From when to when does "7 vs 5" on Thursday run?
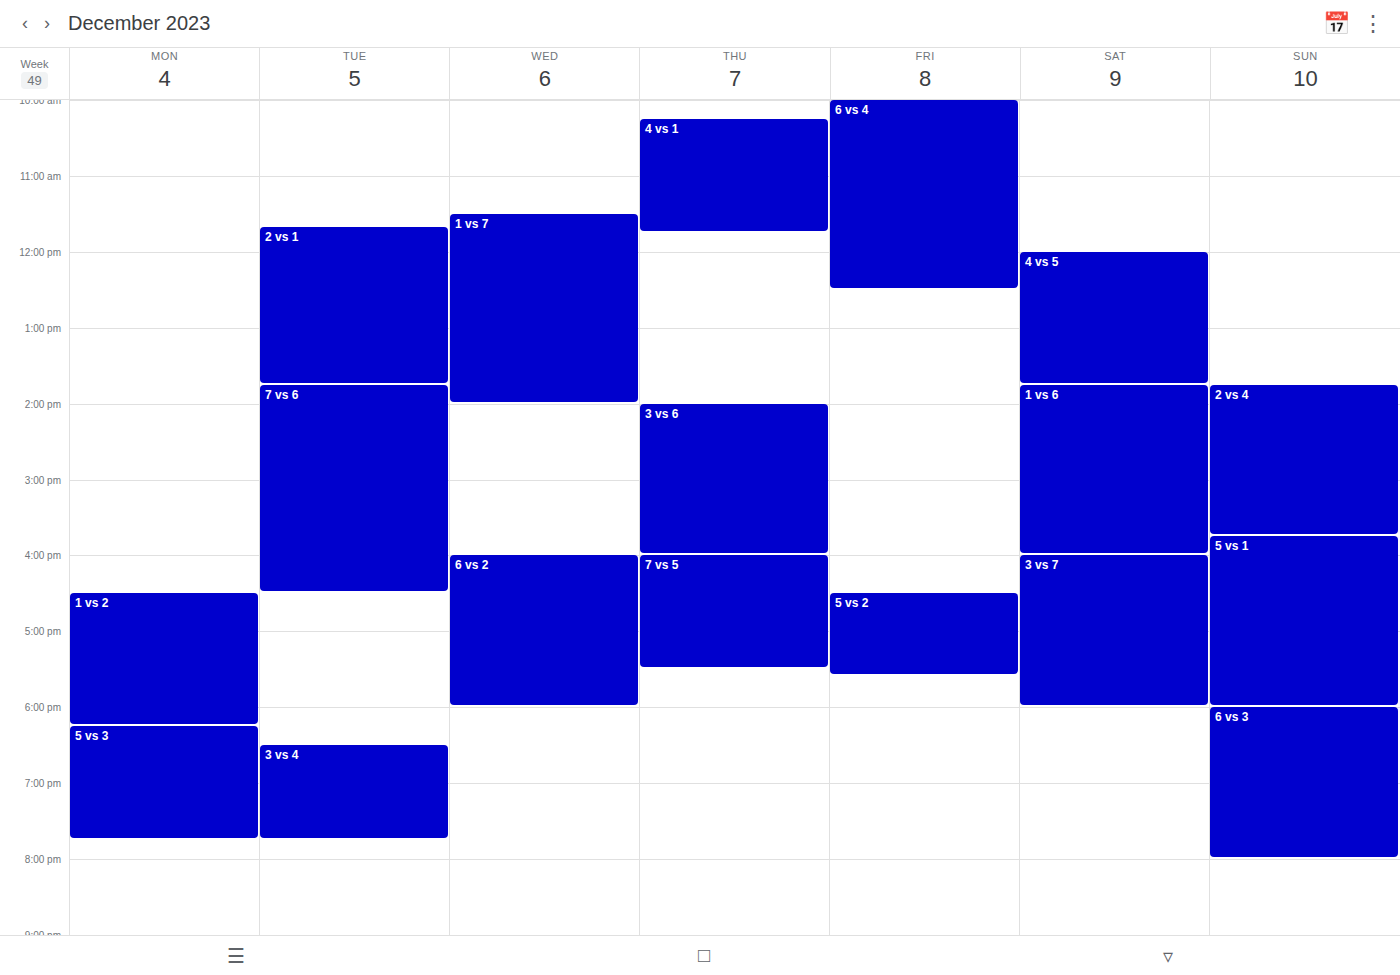
4:00 PM to 5:30 PM